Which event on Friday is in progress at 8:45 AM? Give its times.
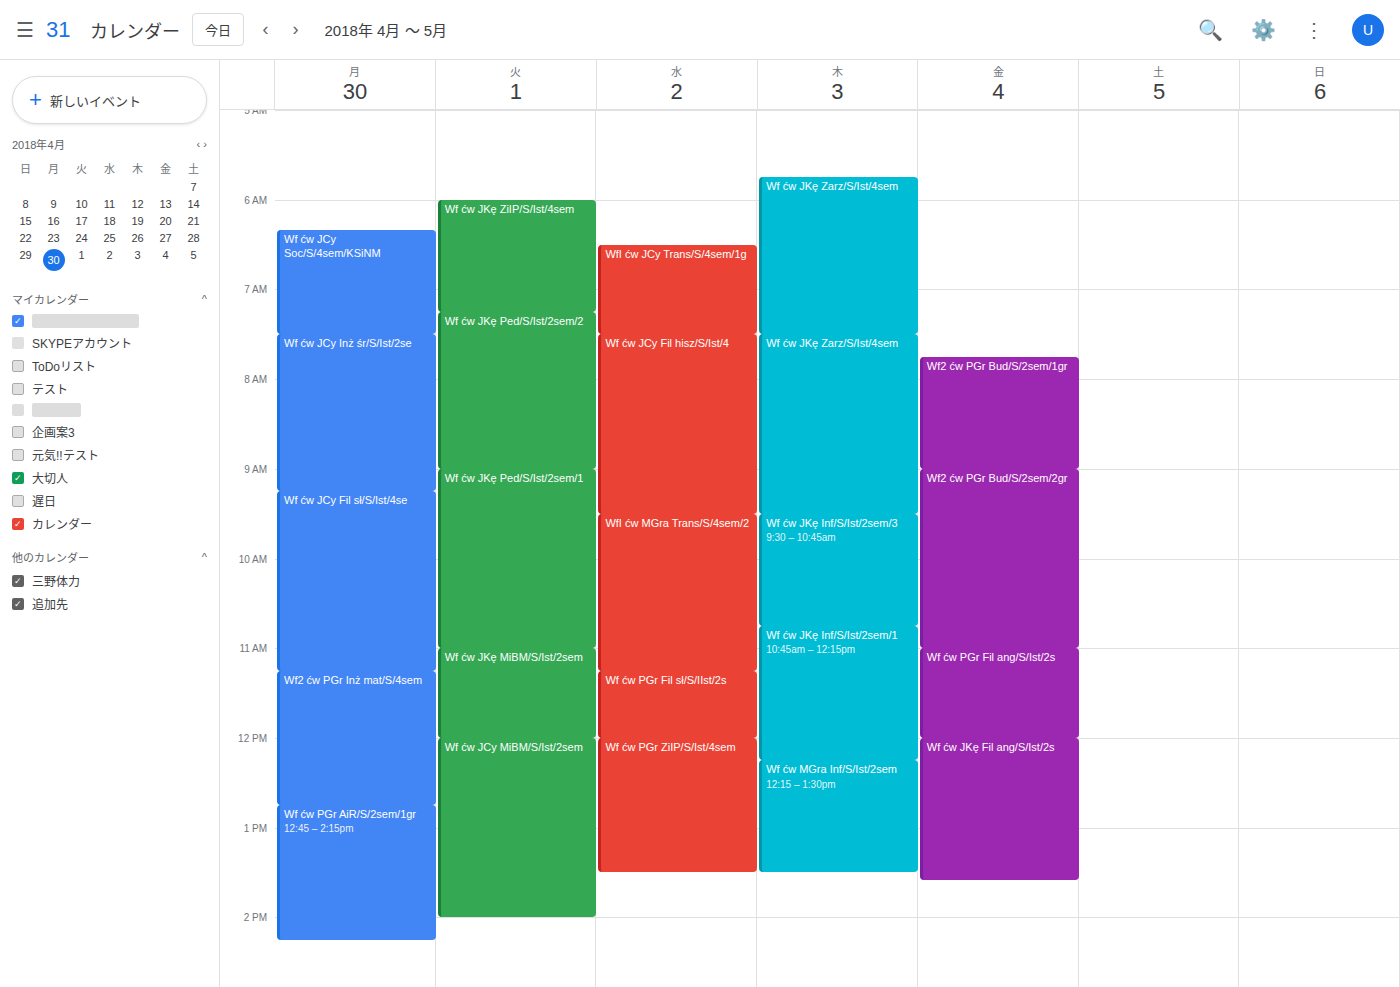
"Wf2 ćw PGr Bud/S/2sem/1gr", 7:45 AM to 9:00 AM